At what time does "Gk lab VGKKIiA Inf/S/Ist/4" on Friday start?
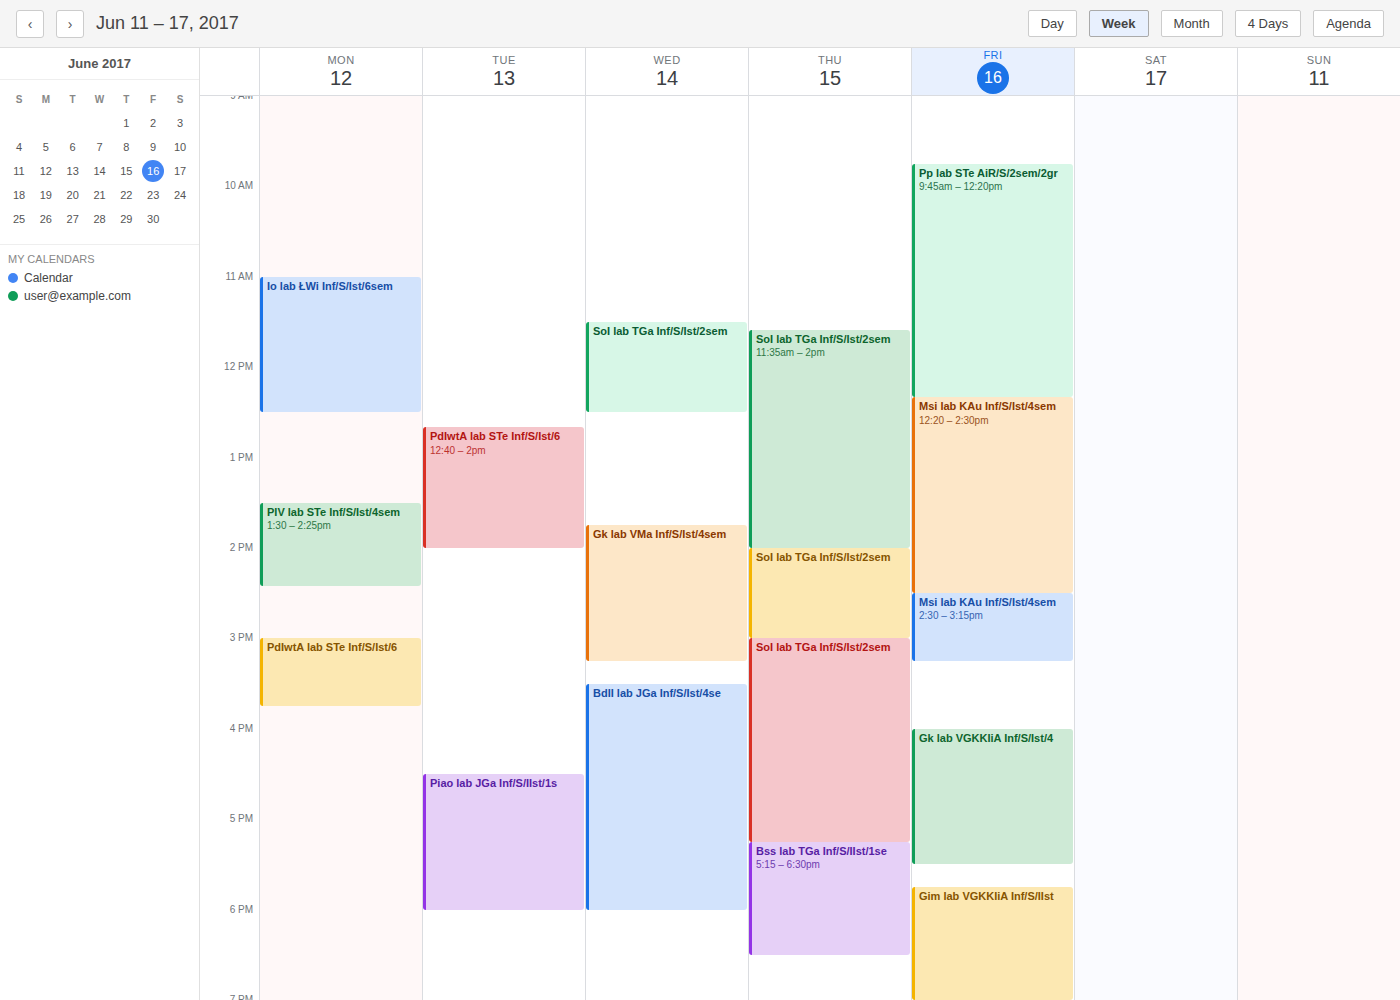
4:00 PM